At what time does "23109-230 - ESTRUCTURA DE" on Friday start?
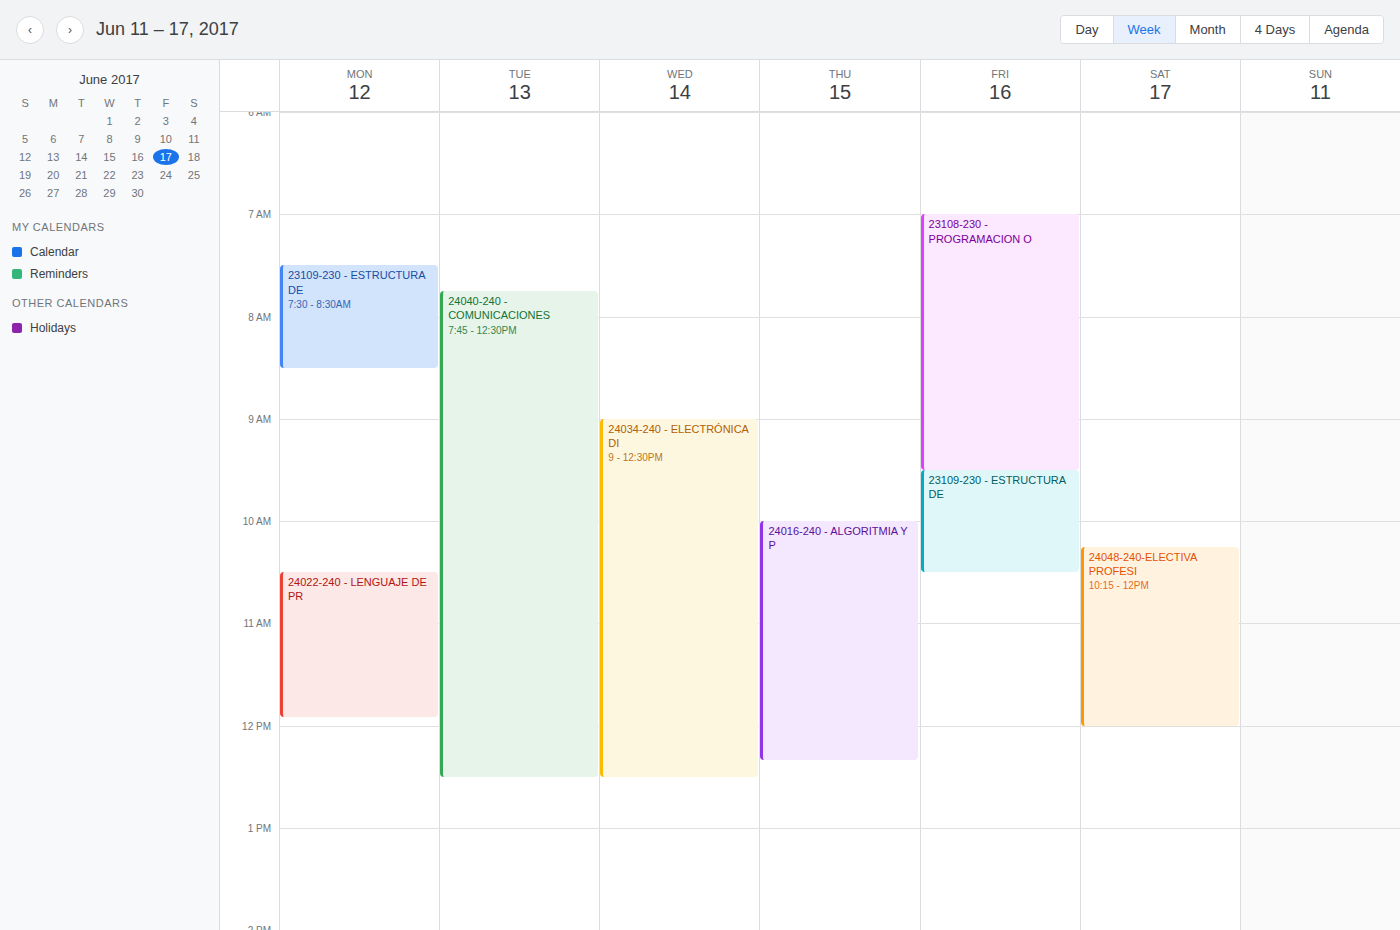
9:30 AM